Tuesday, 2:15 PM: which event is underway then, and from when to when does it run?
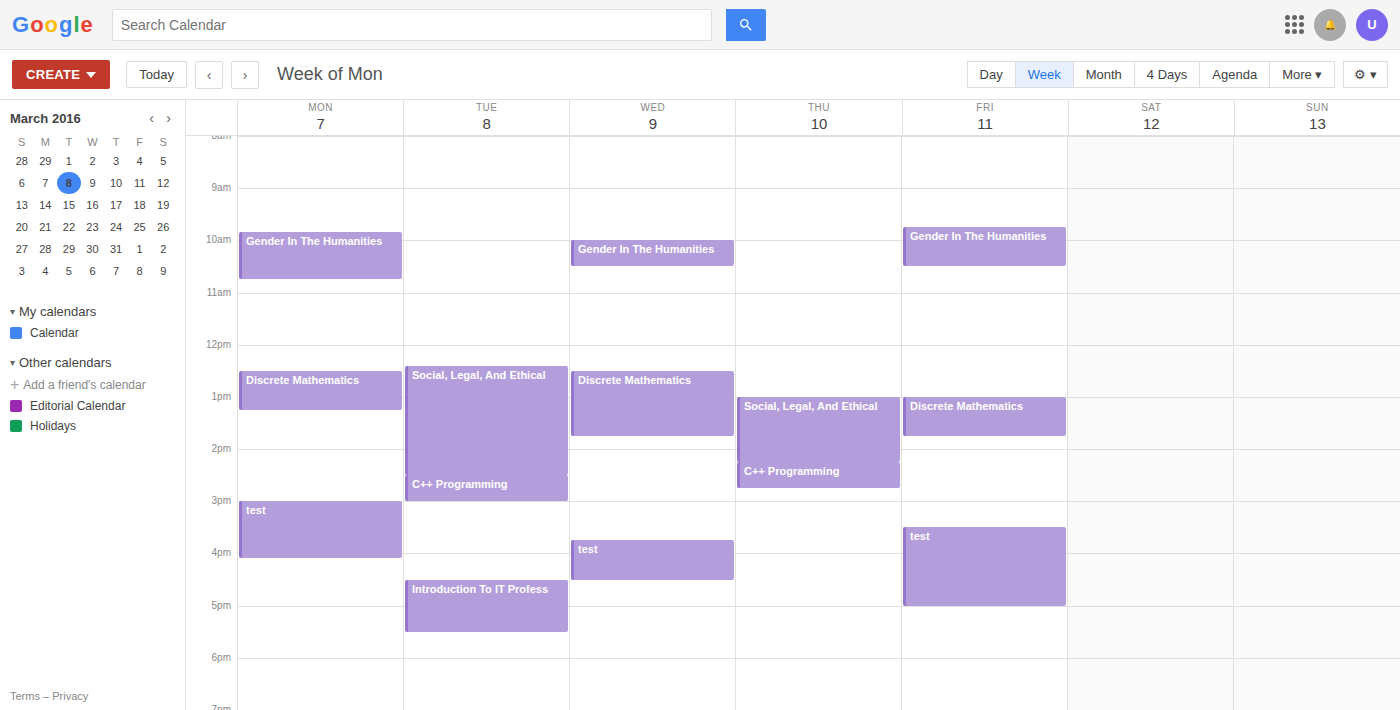
"Social, Legal, And Ethical", 12:25 PM to 2:30 PM